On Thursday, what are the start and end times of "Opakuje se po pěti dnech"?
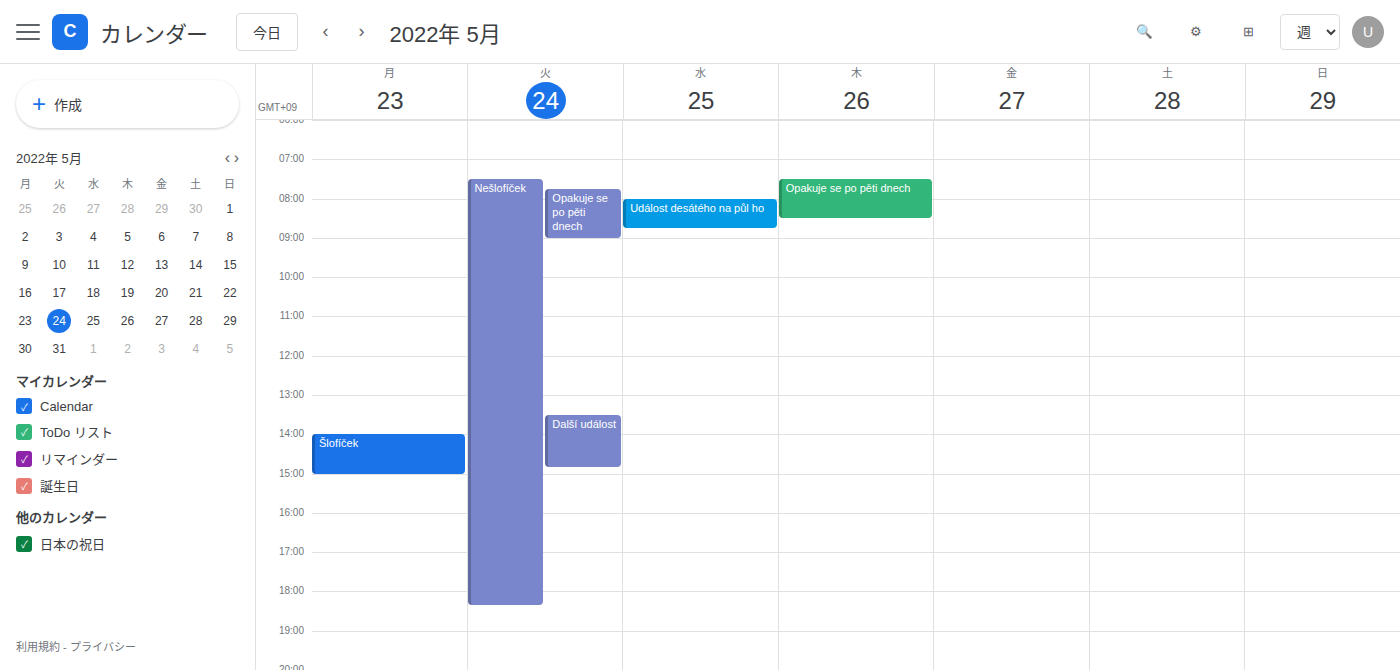
7:30 AM to 8:30 AM